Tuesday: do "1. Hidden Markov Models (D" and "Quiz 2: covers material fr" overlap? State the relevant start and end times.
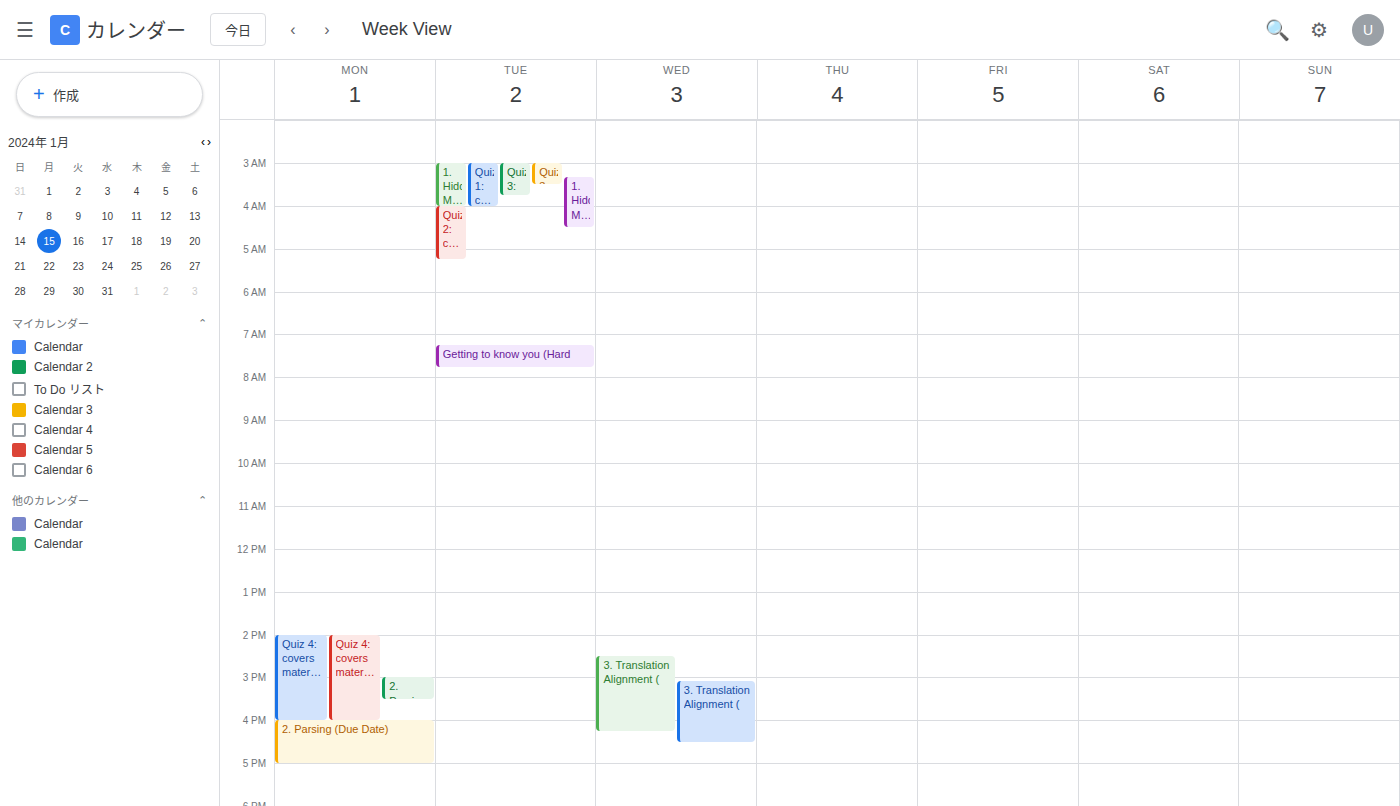
"Quiz 2: covers material fr" starts at 4:00 AM, before "1. Hidden Markov Models (D" ends at 4:30 AM -- they overlap.